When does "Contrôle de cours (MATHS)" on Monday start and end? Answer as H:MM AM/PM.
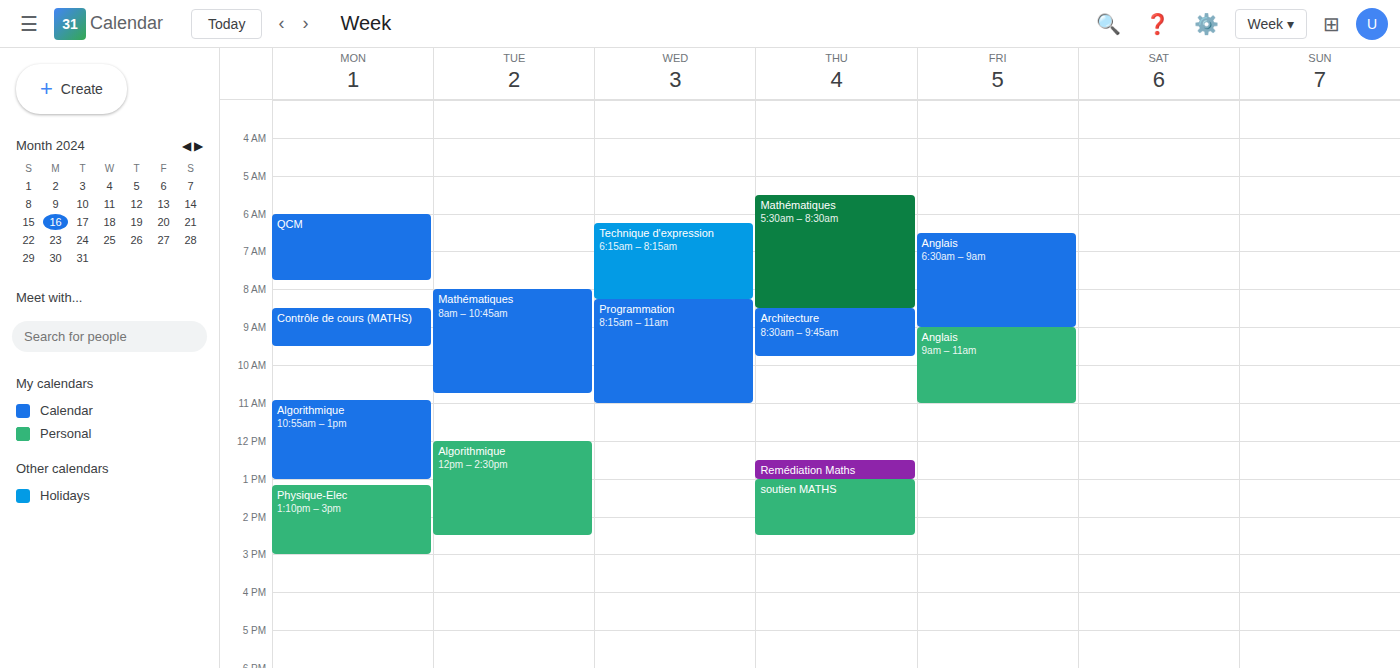
8:30 AM to 9:30 AM